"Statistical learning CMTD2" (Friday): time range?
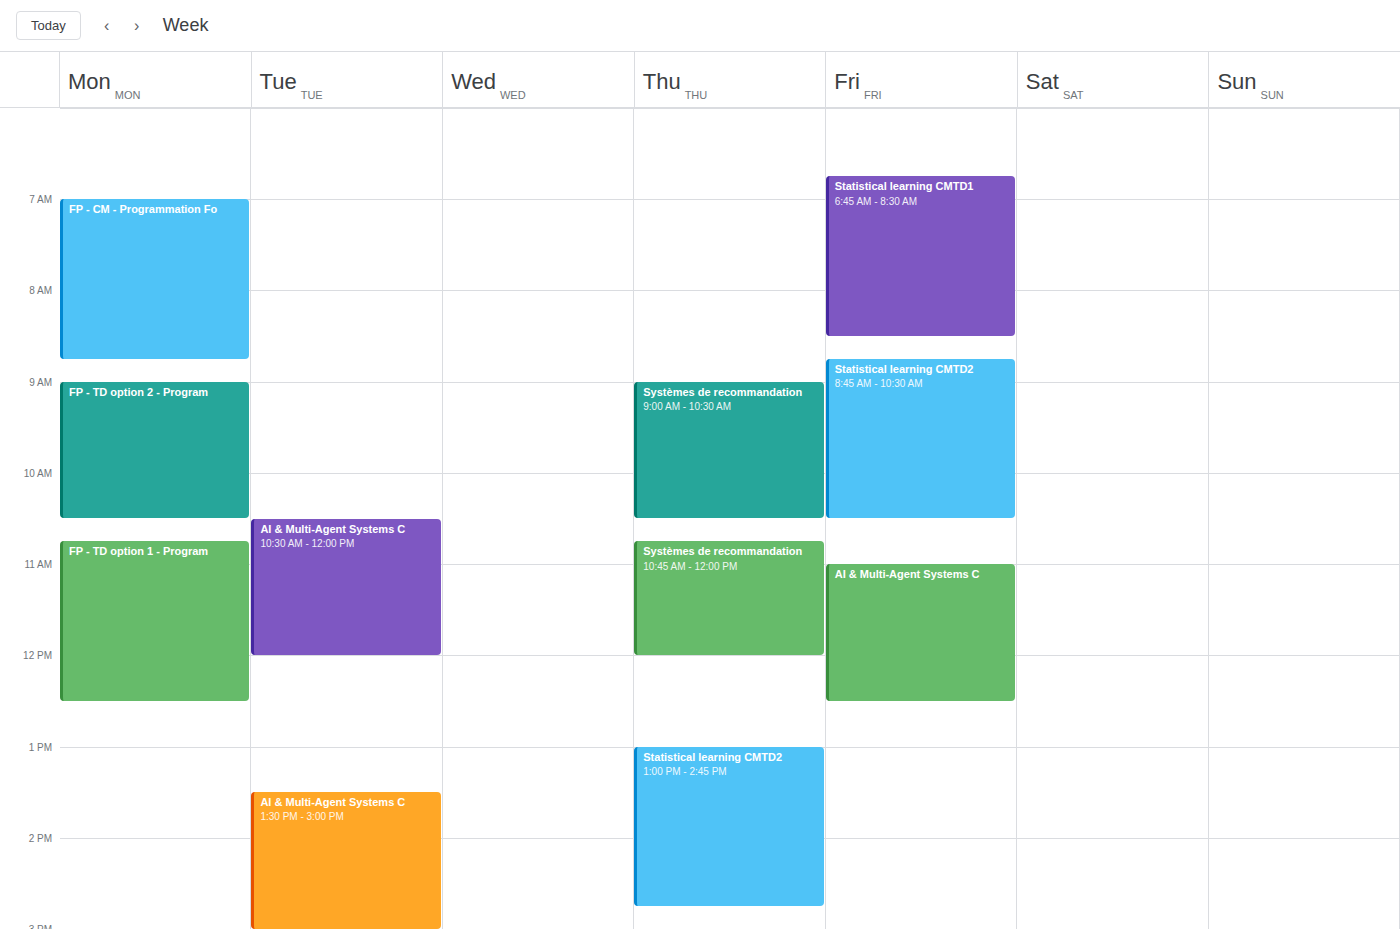
8:45 AM to 10:30 AM